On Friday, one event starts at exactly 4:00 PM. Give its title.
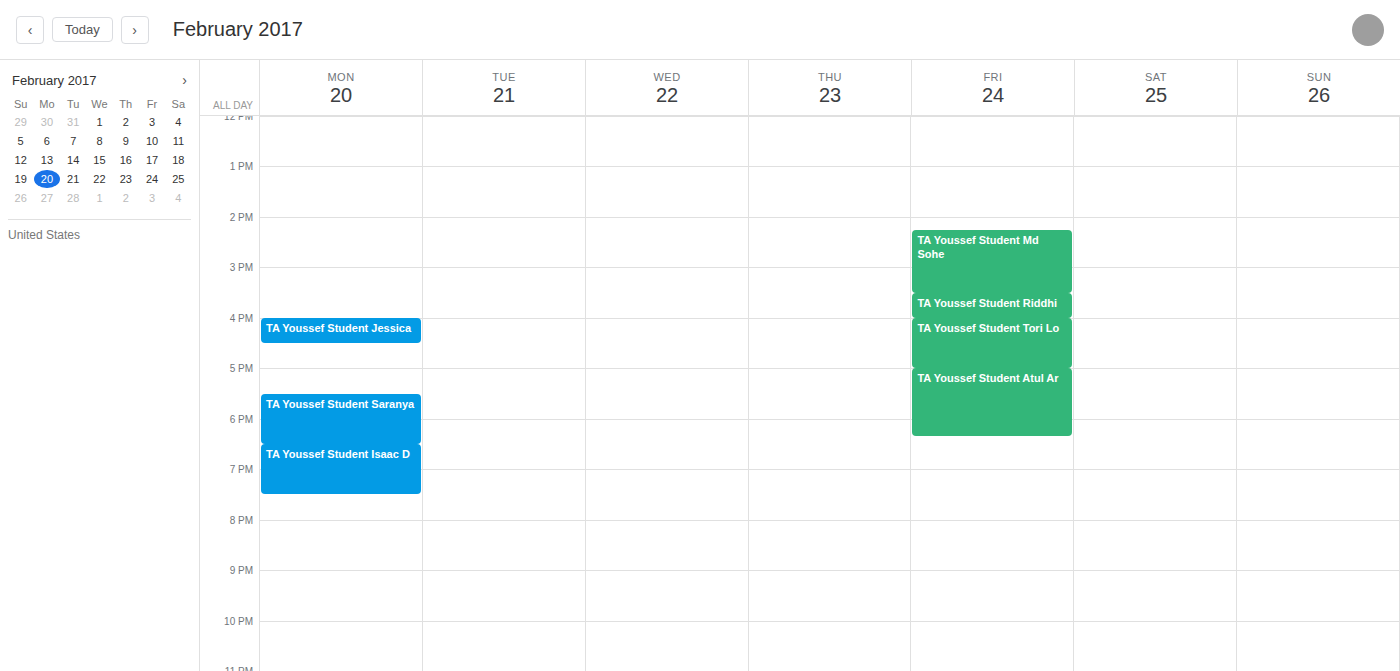
"TA Youssef Student Tori Lo"